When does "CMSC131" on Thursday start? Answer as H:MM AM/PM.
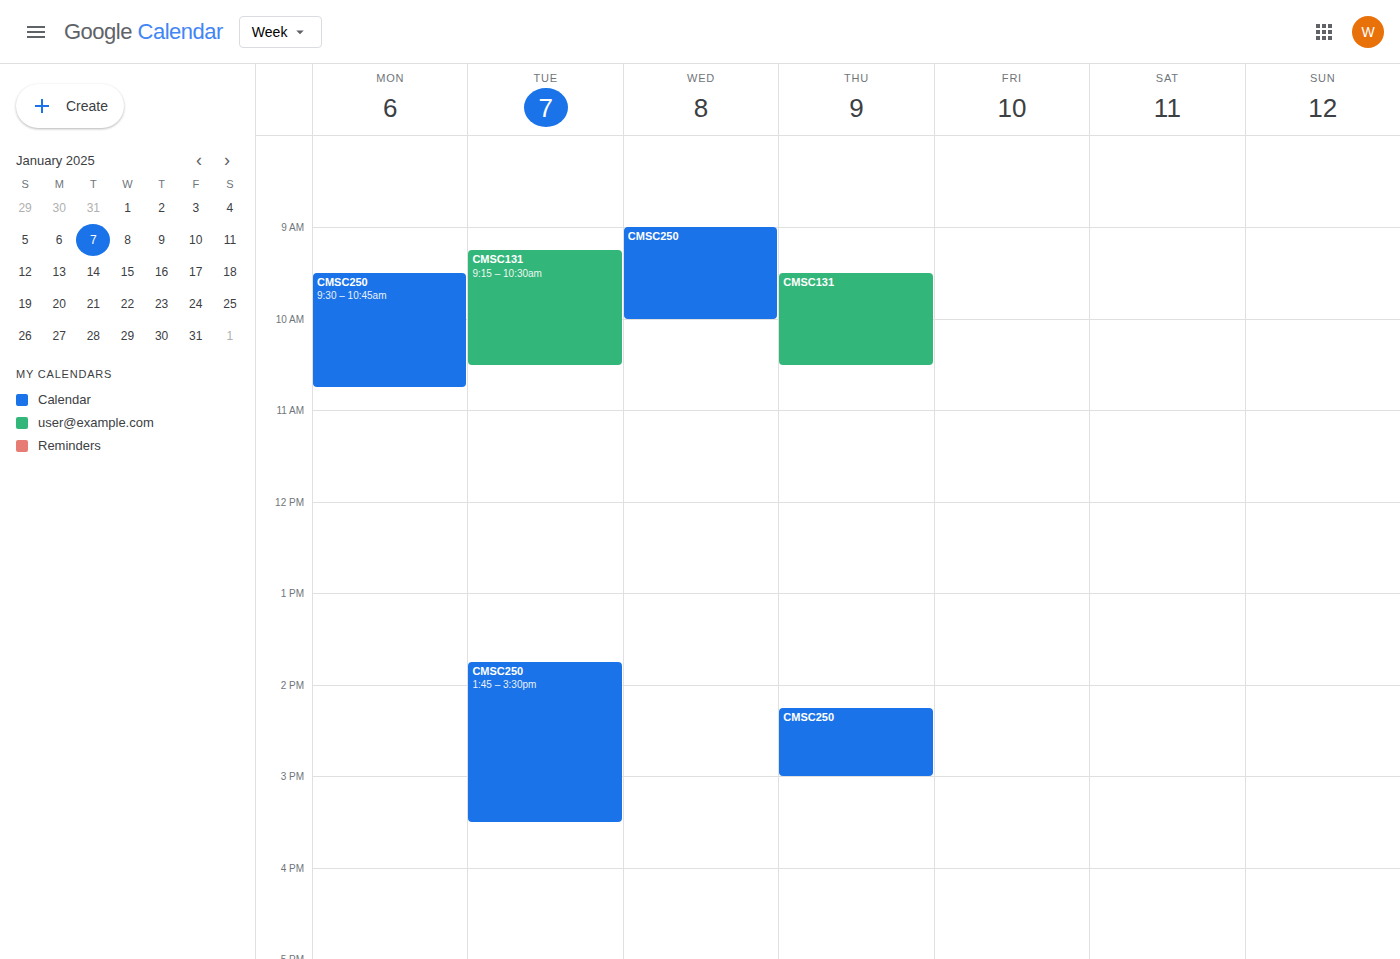
9:30 AM